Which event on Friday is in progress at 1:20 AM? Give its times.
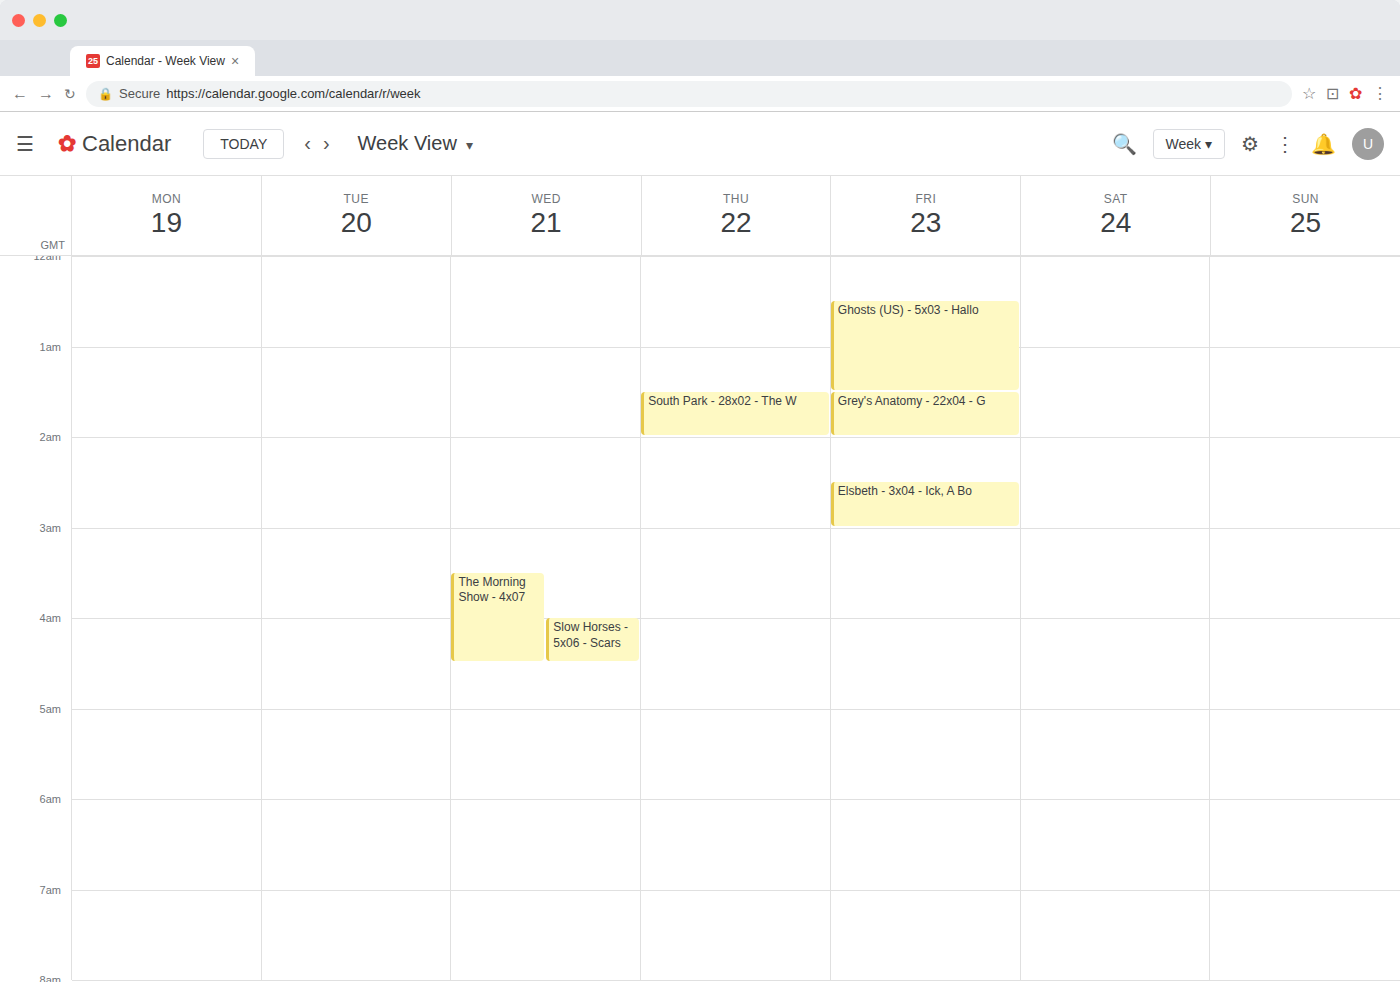
"Ghosts (US) - 5x03 - Hallo", 12:30 AM to 1:30 AM